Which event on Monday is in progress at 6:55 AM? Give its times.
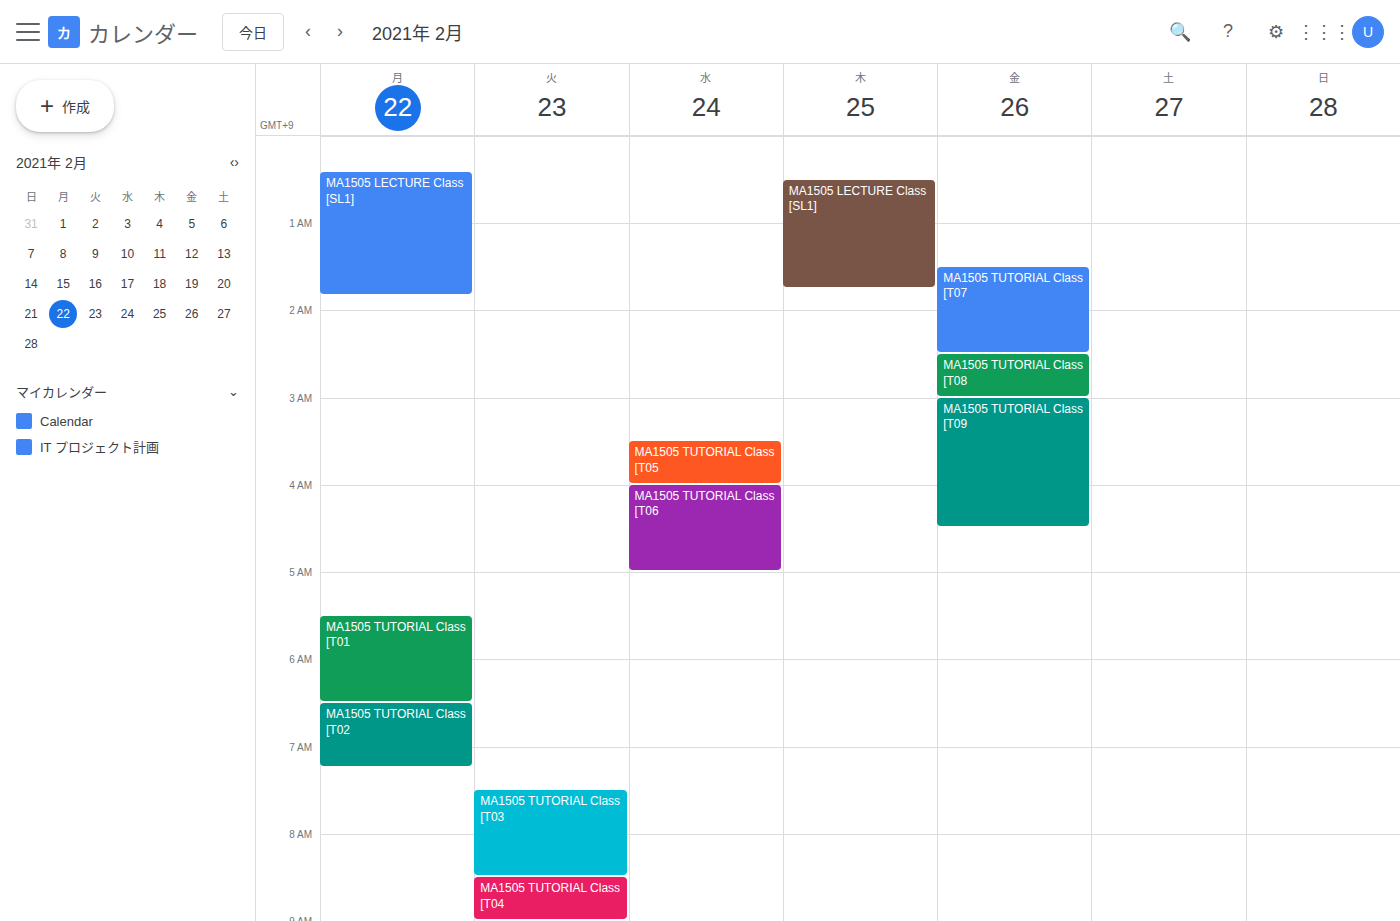
"MA1505 TUTORIAL Class [T02", 6:30 AM to 7:15 AM